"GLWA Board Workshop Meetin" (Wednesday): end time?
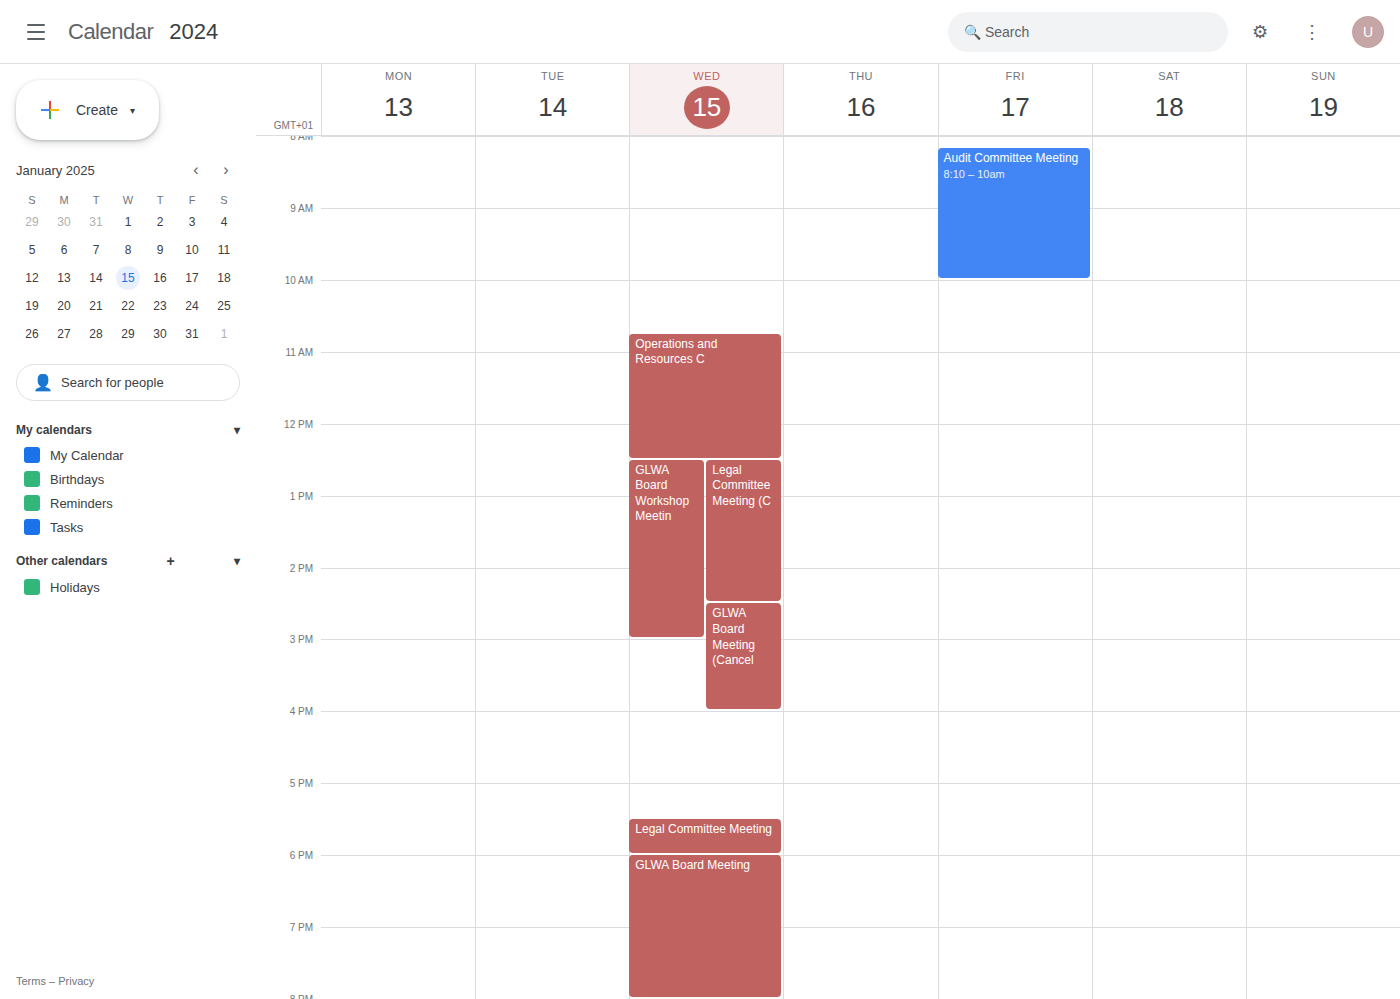
15:00